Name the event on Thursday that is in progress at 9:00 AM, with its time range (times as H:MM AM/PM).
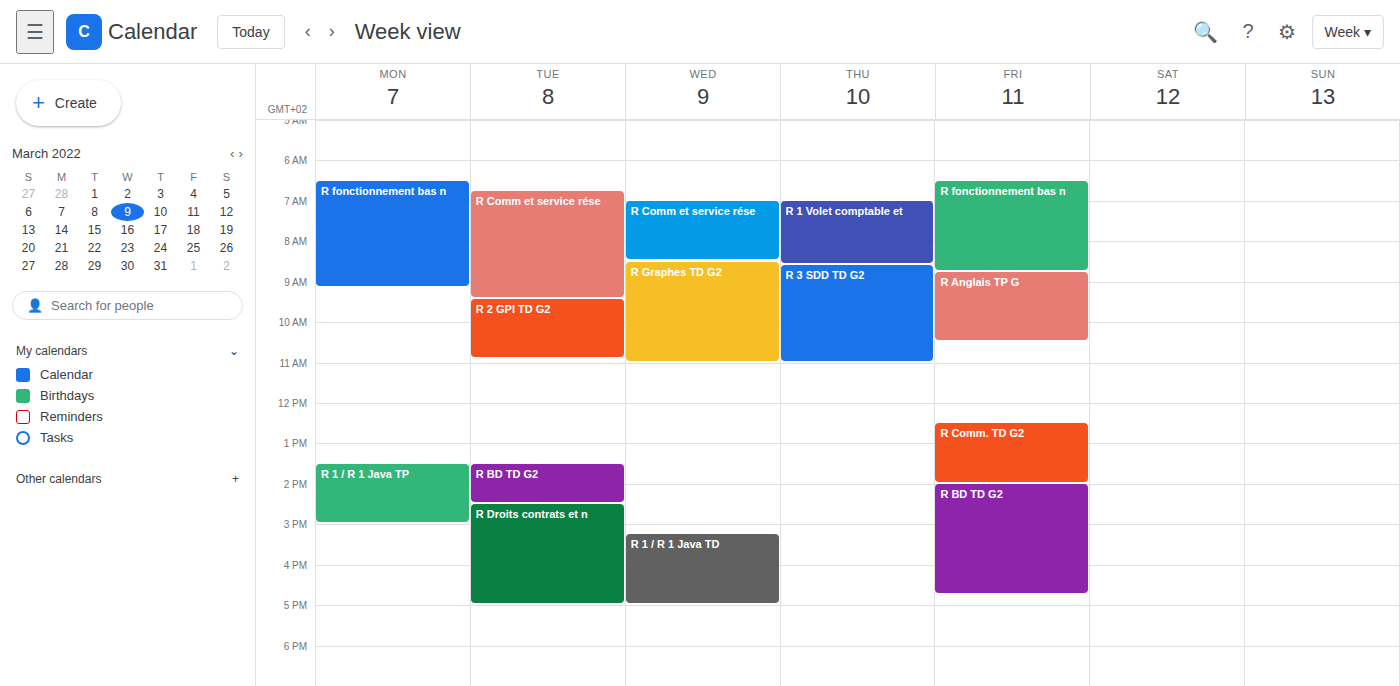
"R 3 SDD TD G2", 8:35 AM to 11:00 AM